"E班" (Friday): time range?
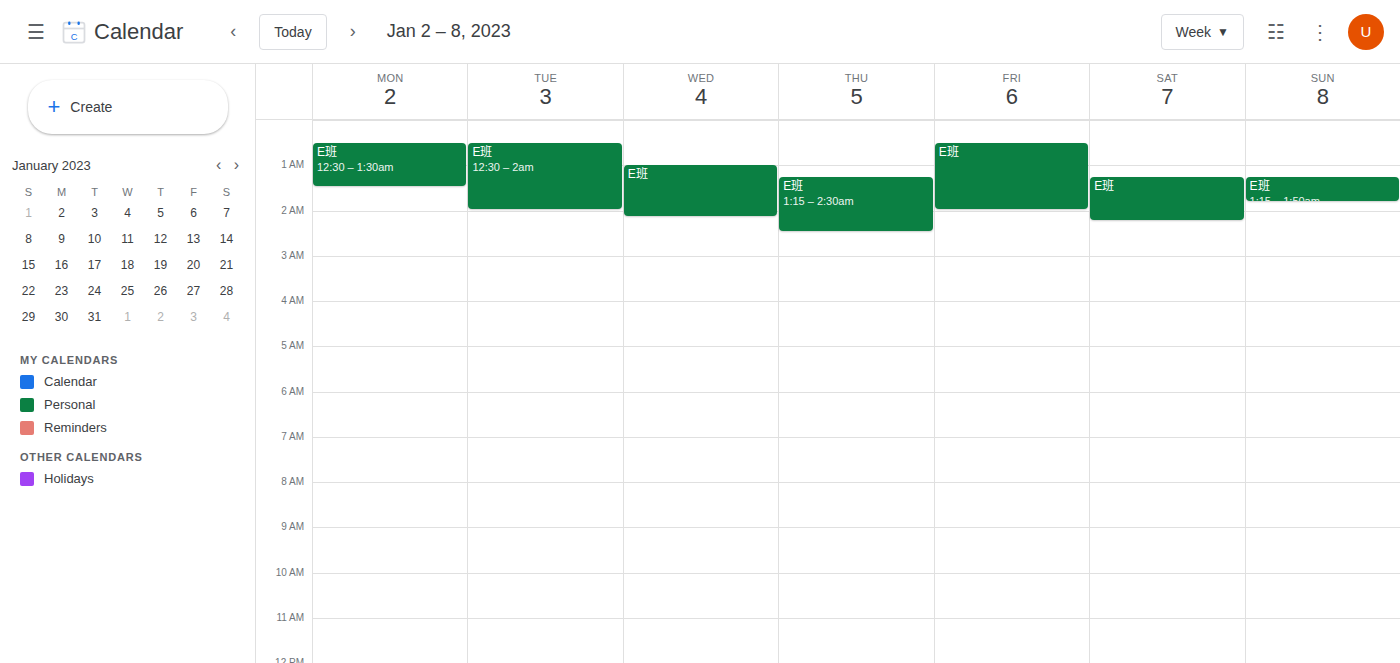
12:30 AM to 2:00 AM